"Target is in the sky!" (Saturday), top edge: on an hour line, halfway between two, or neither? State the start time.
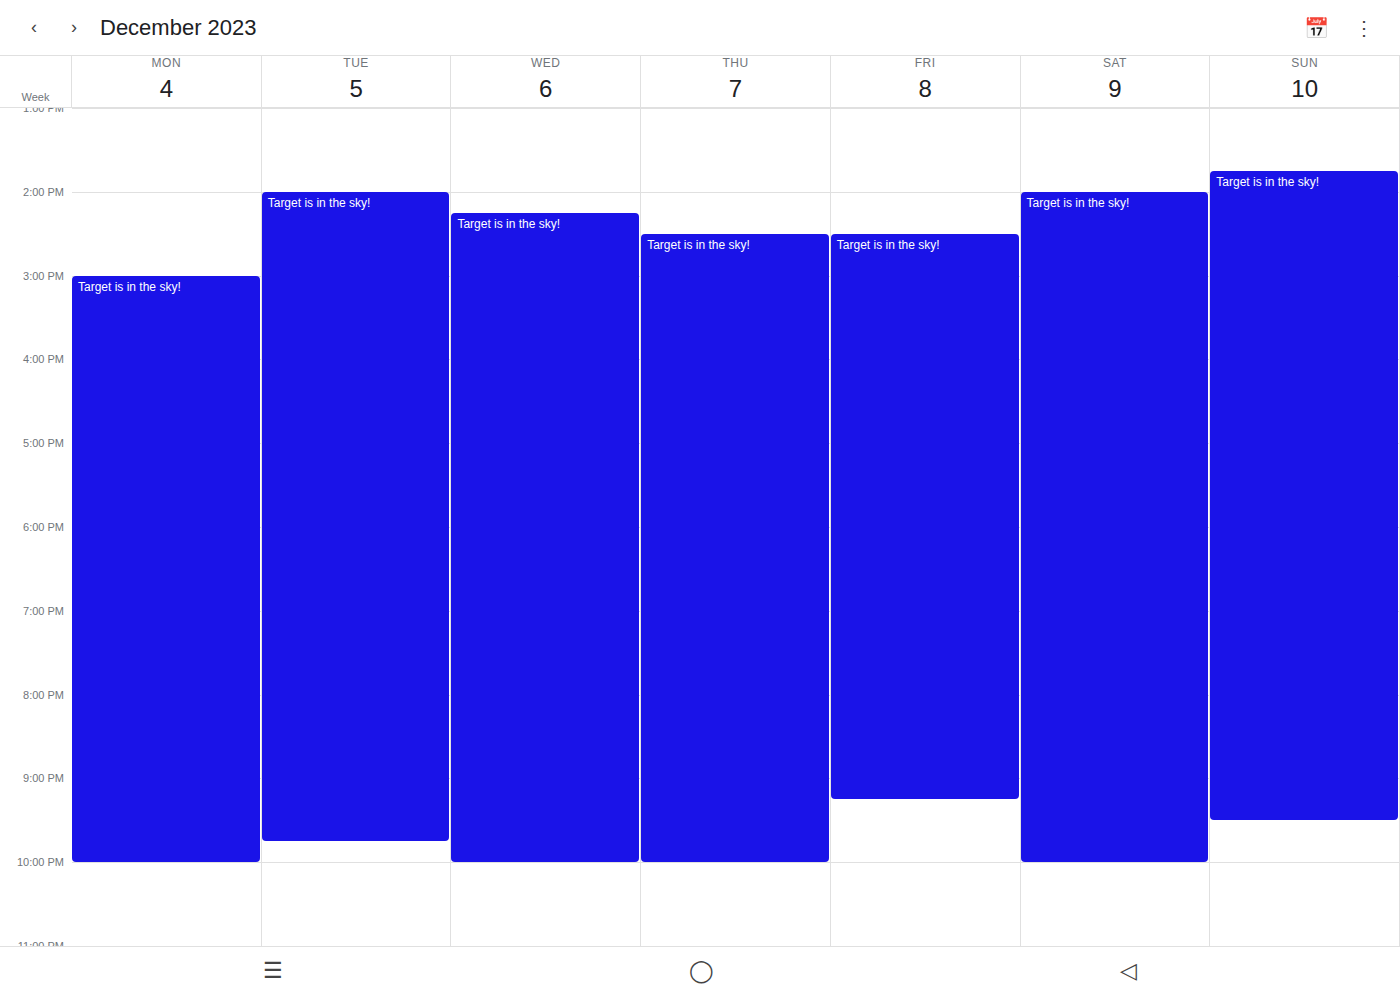
2:00 PM -- exactly on the 2 PM line.